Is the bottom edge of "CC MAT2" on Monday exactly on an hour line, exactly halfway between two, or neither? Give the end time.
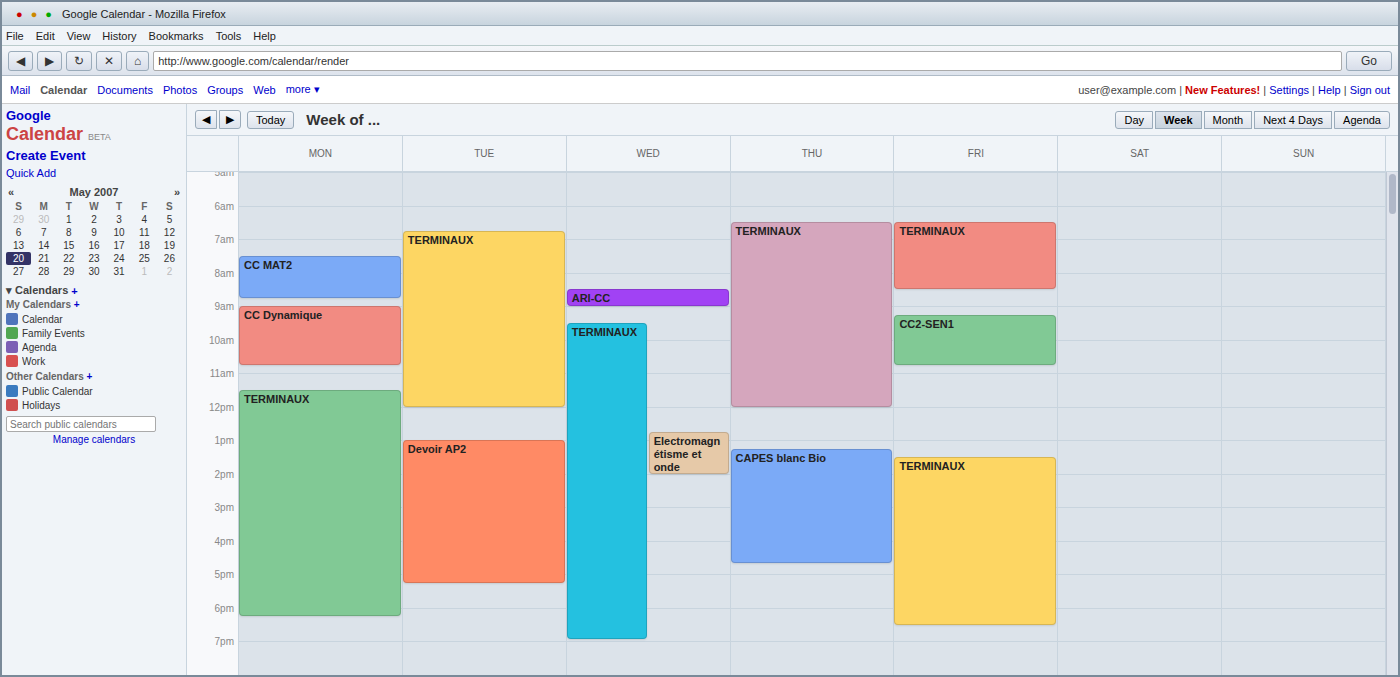
8:45 AM -- neither: three quarters of the way from the 8 AM line to the 9 AM line.